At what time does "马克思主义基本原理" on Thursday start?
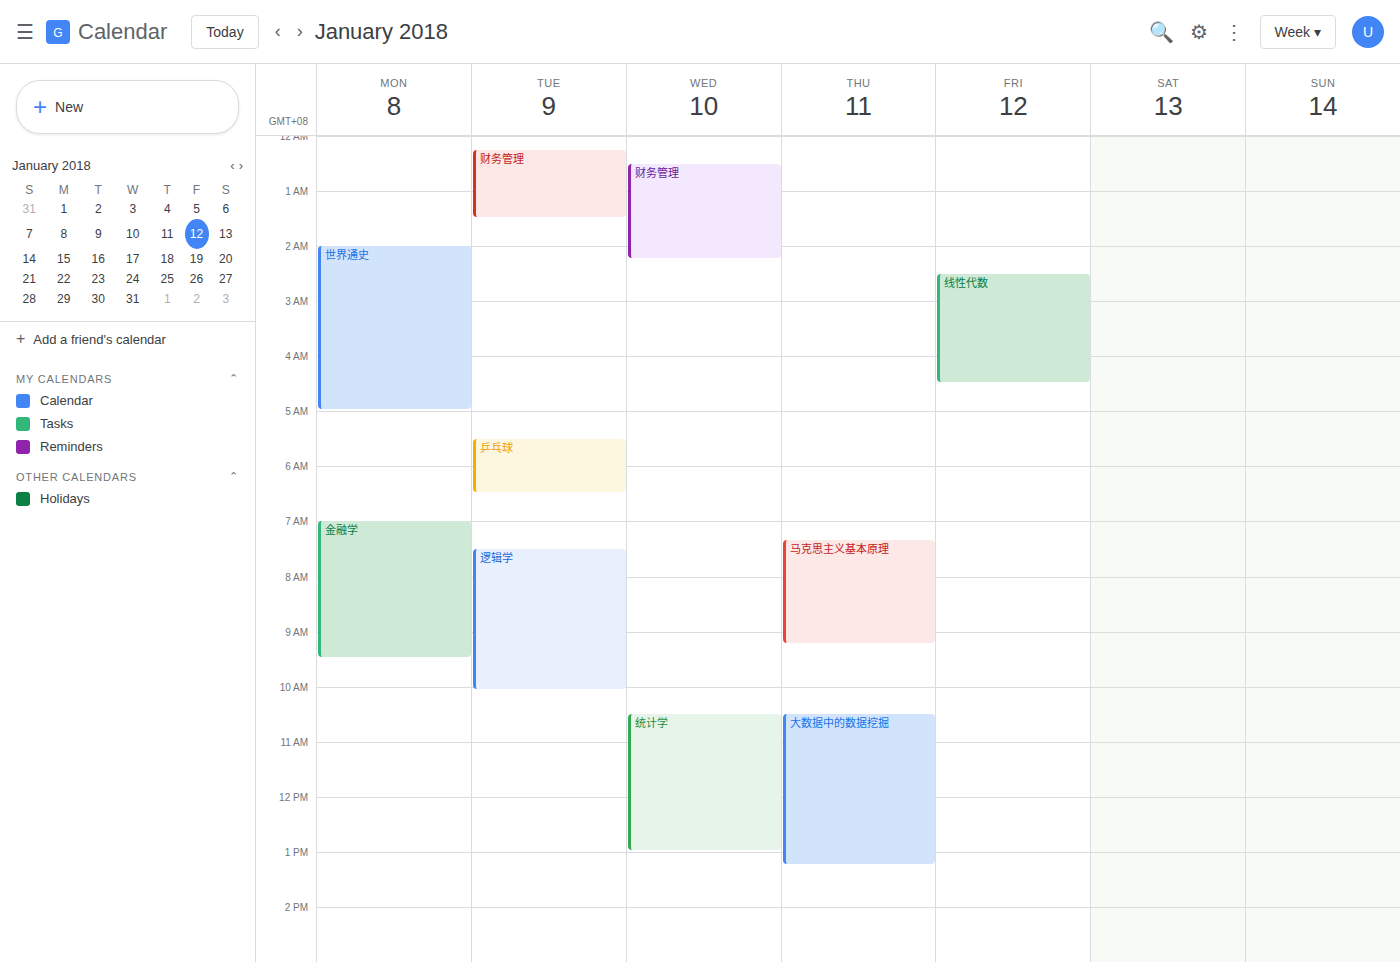
07:20